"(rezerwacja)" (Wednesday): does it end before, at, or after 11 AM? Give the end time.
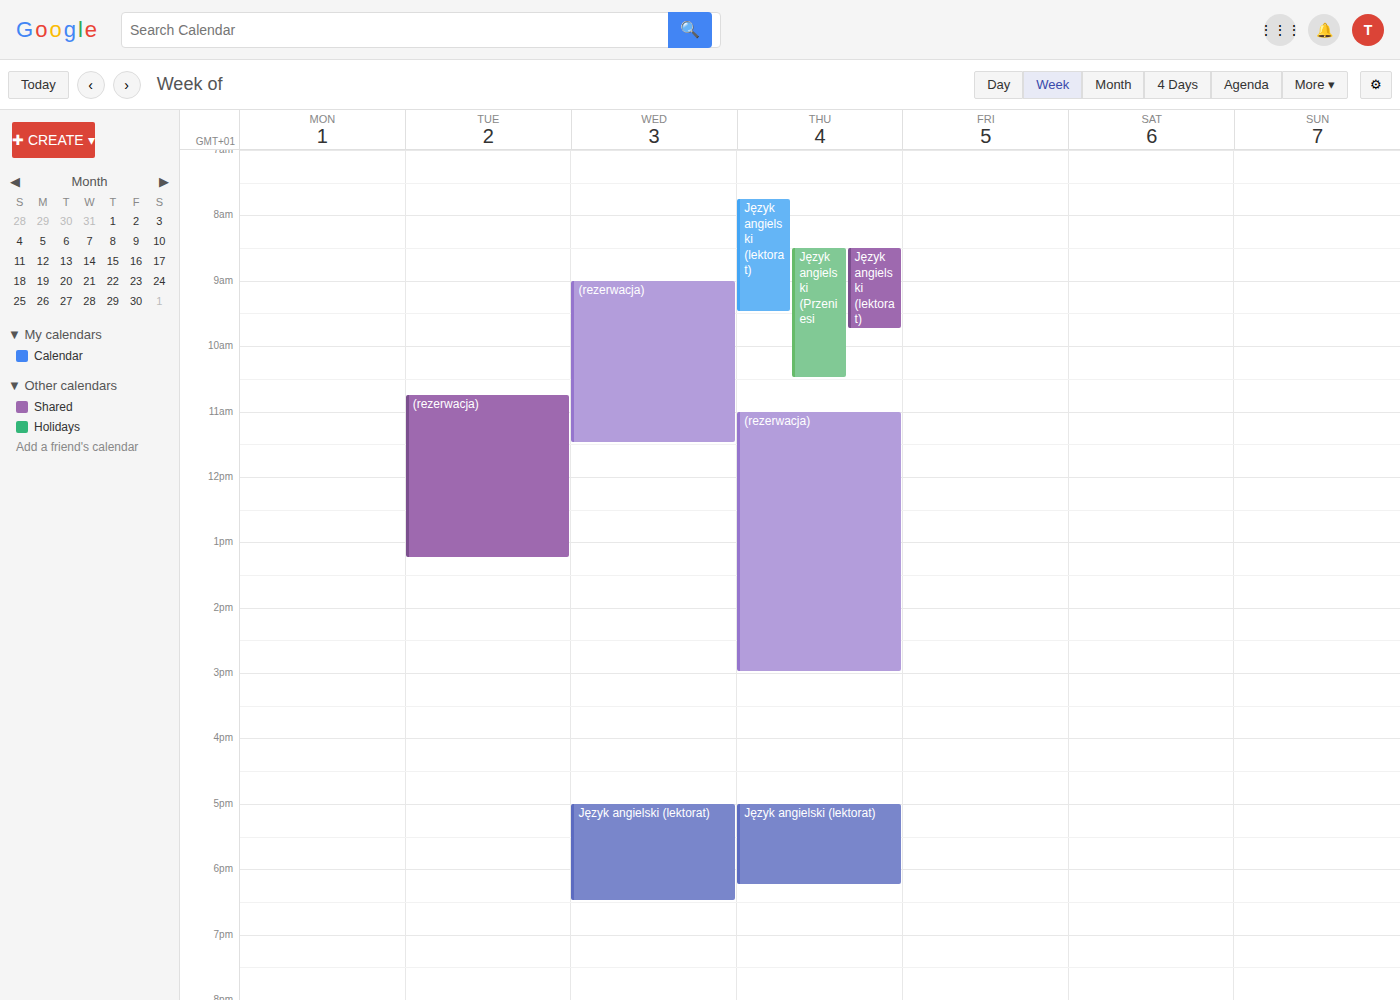
11:30 AM -- after 11 AM, 30 minutes below the 11 AM line.